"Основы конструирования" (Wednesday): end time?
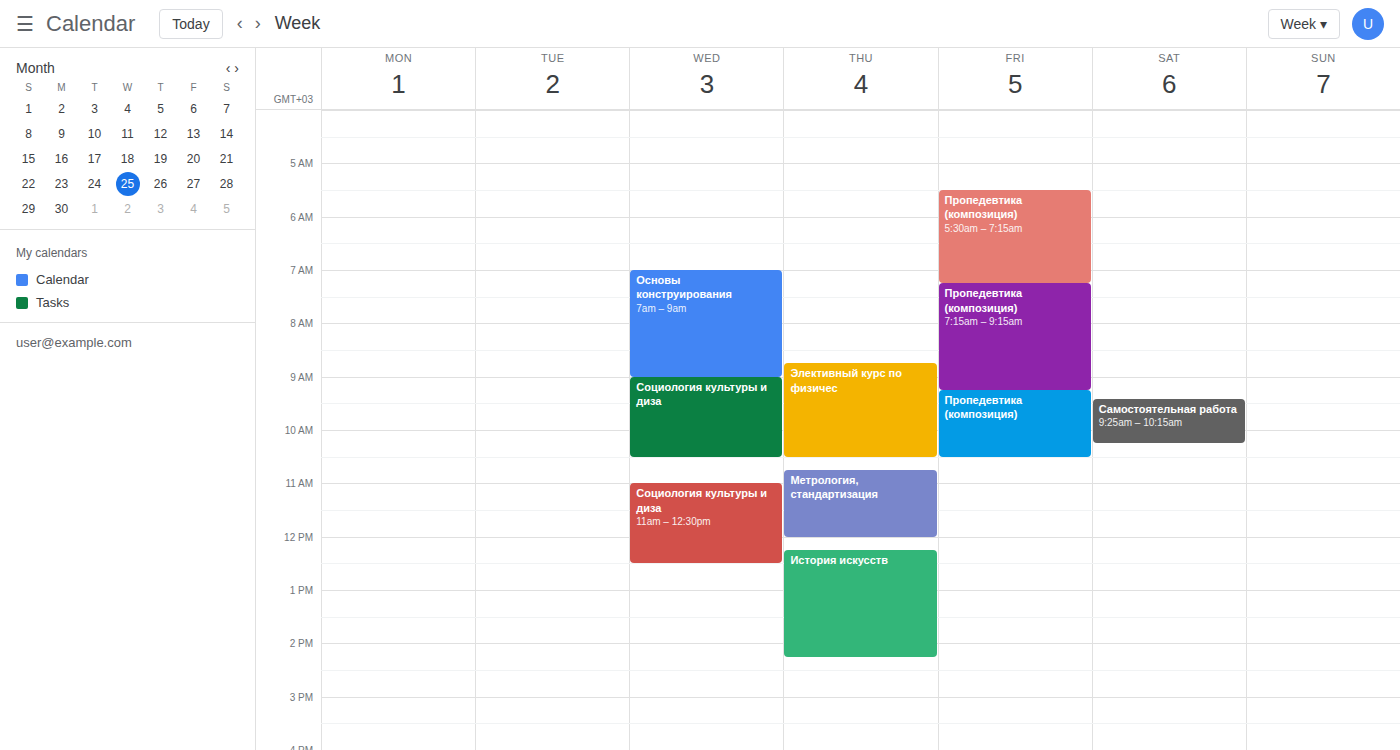
9:00 AM